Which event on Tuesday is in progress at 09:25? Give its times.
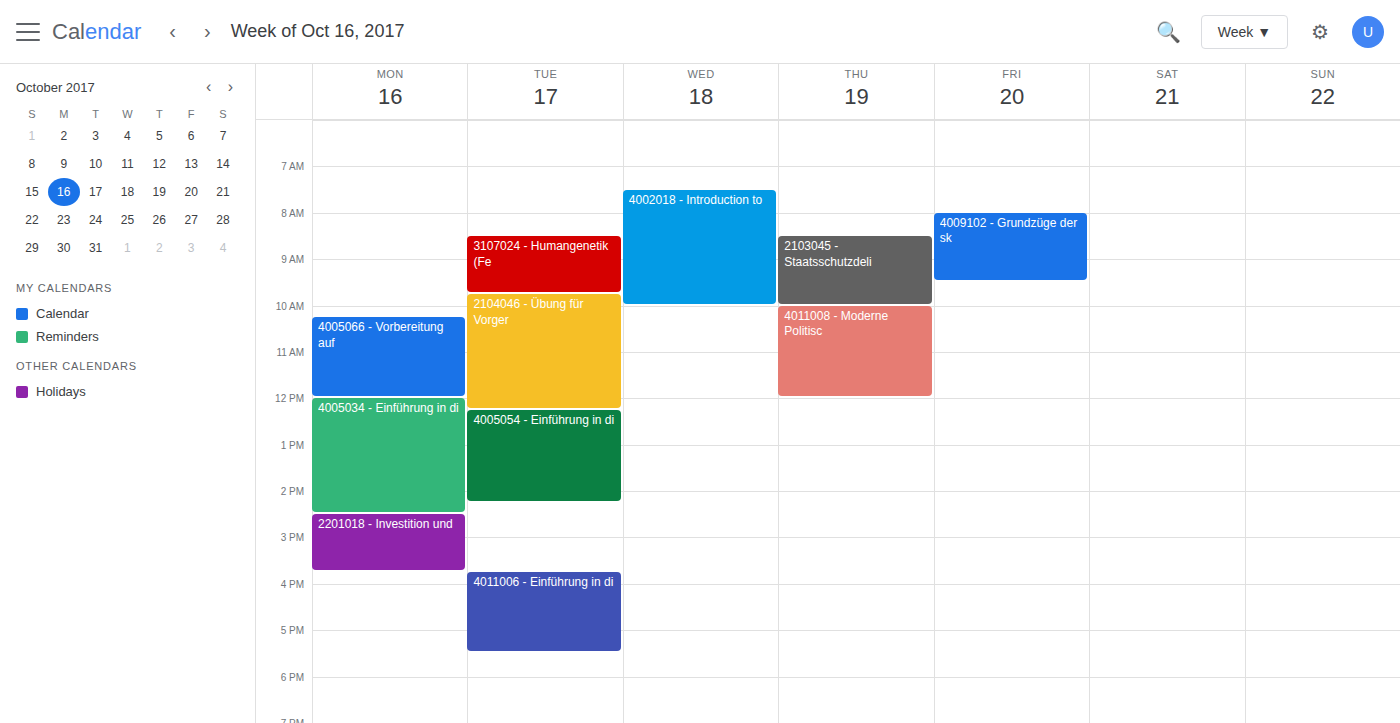
"3107024 - Humangenetik (Fe", 08:30 to 09:45